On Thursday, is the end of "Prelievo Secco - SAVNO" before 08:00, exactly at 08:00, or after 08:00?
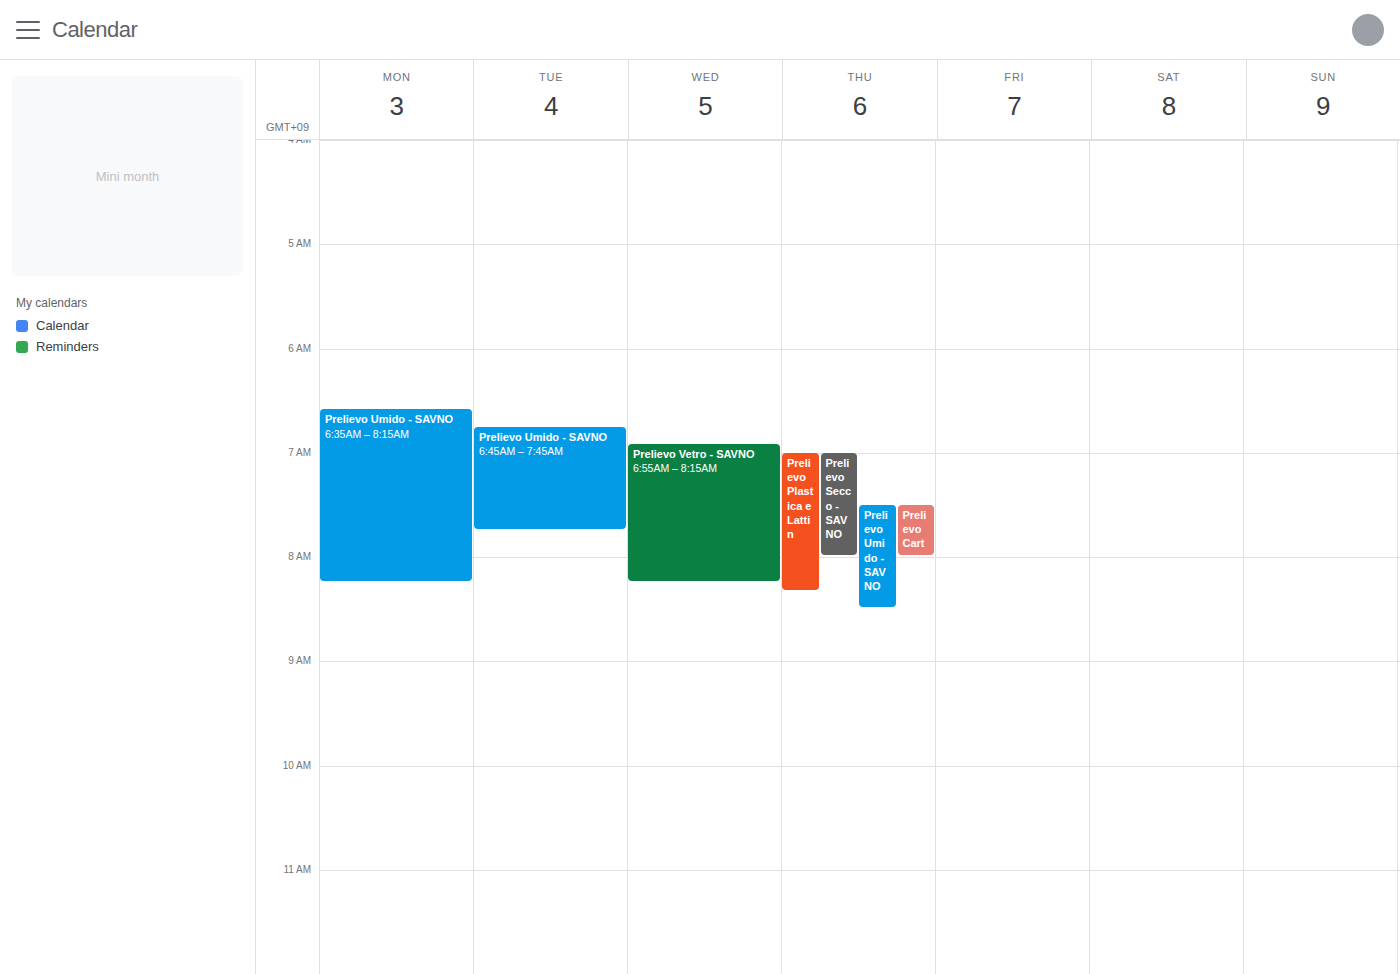
08:00 -- exactly at 08:00, on the 08:00 line.